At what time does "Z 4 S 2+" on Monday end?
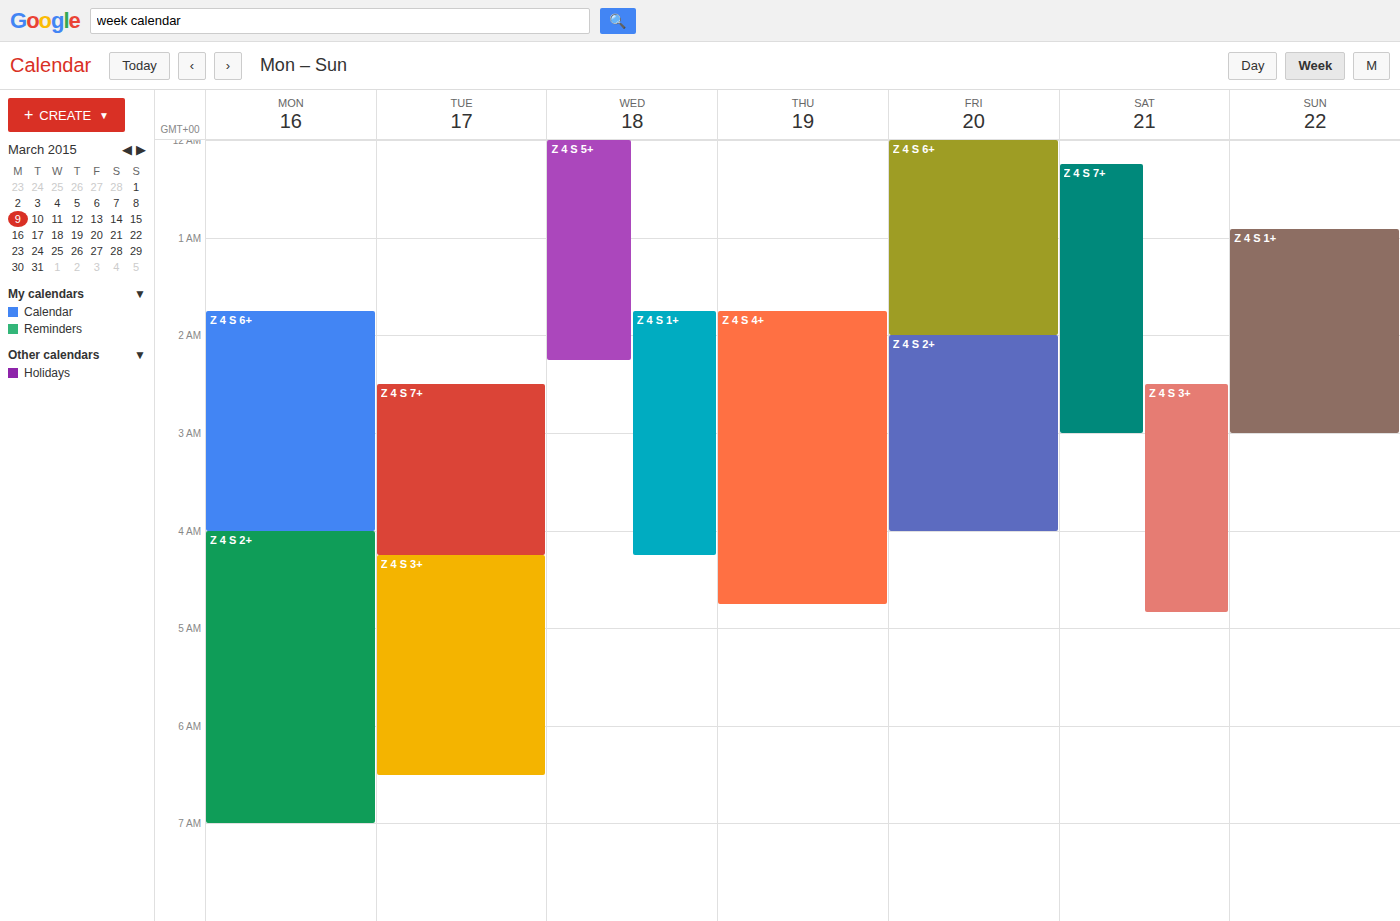
7:00 AM